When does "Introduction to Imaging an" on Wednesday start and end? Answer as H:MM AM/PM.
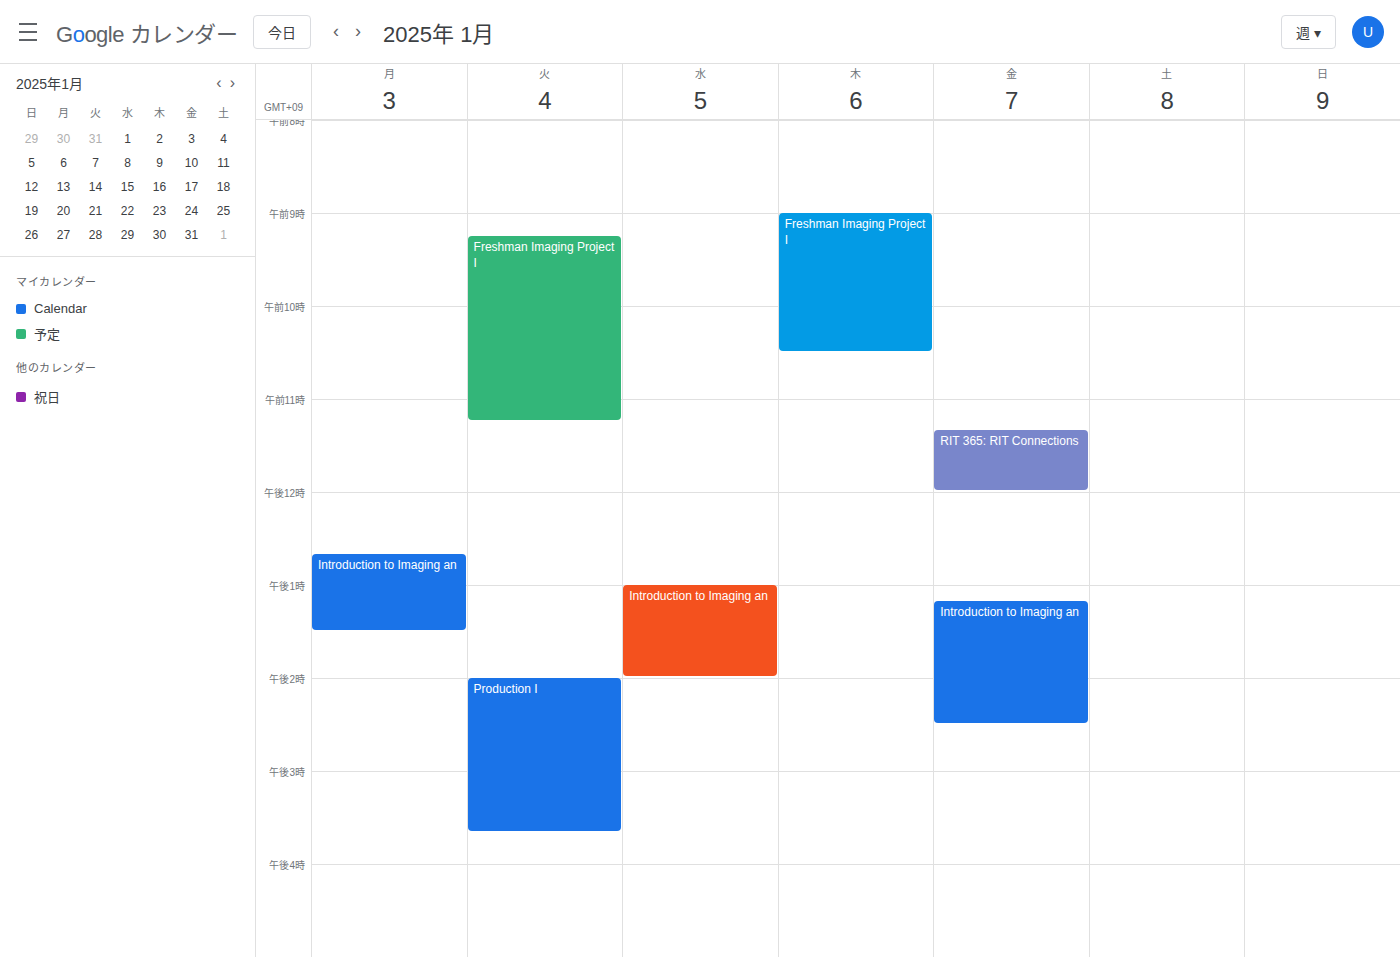
1:00 PM to 2:00 PM